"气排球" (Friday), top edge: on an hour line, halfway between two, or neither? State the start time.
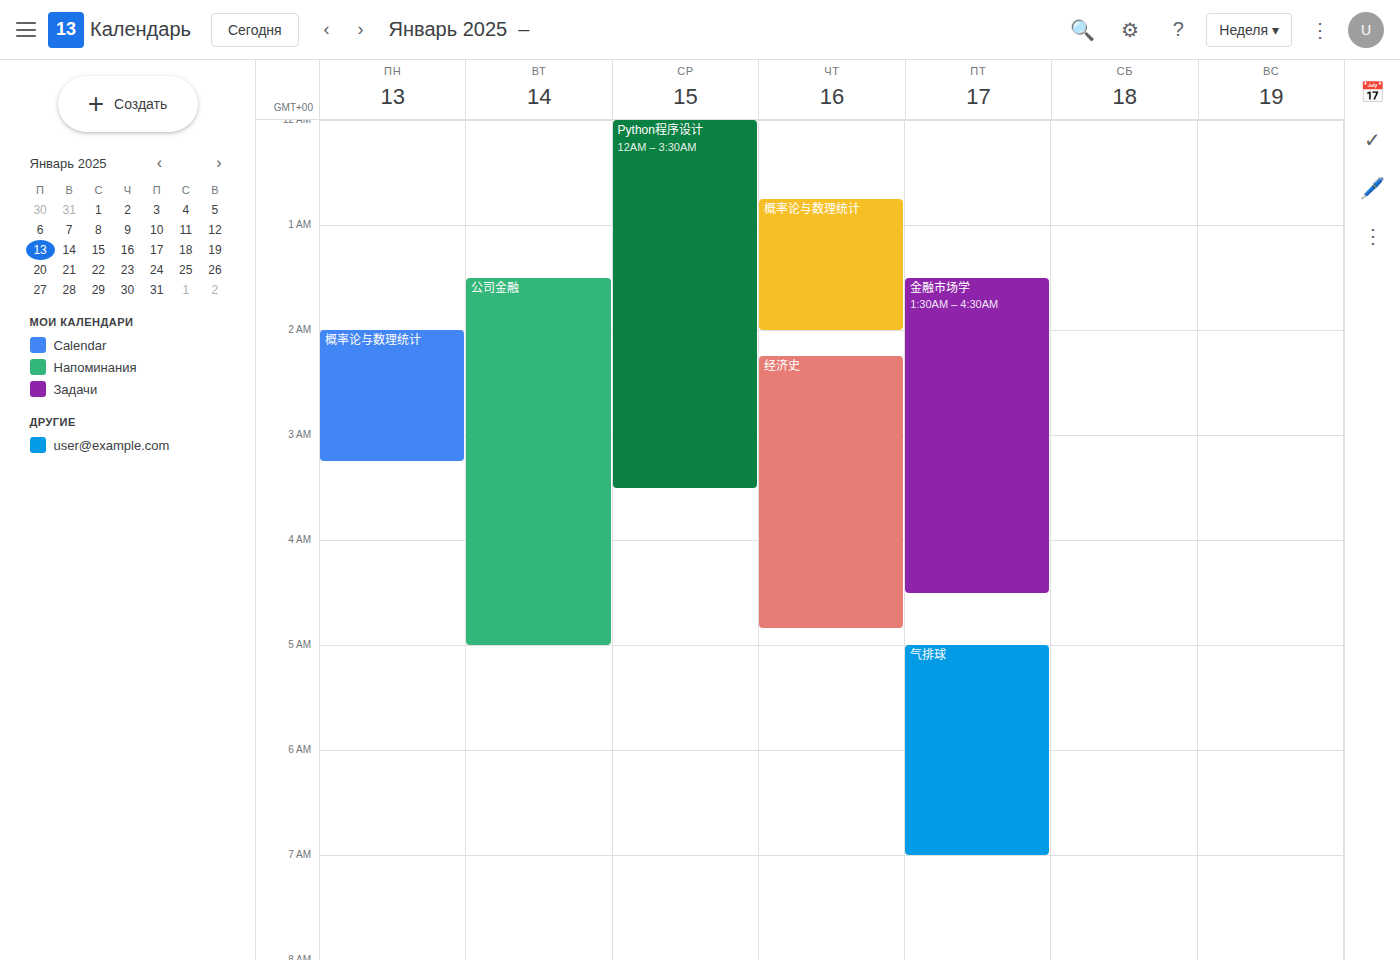
05:00 -- exactly on the 05:00 line.